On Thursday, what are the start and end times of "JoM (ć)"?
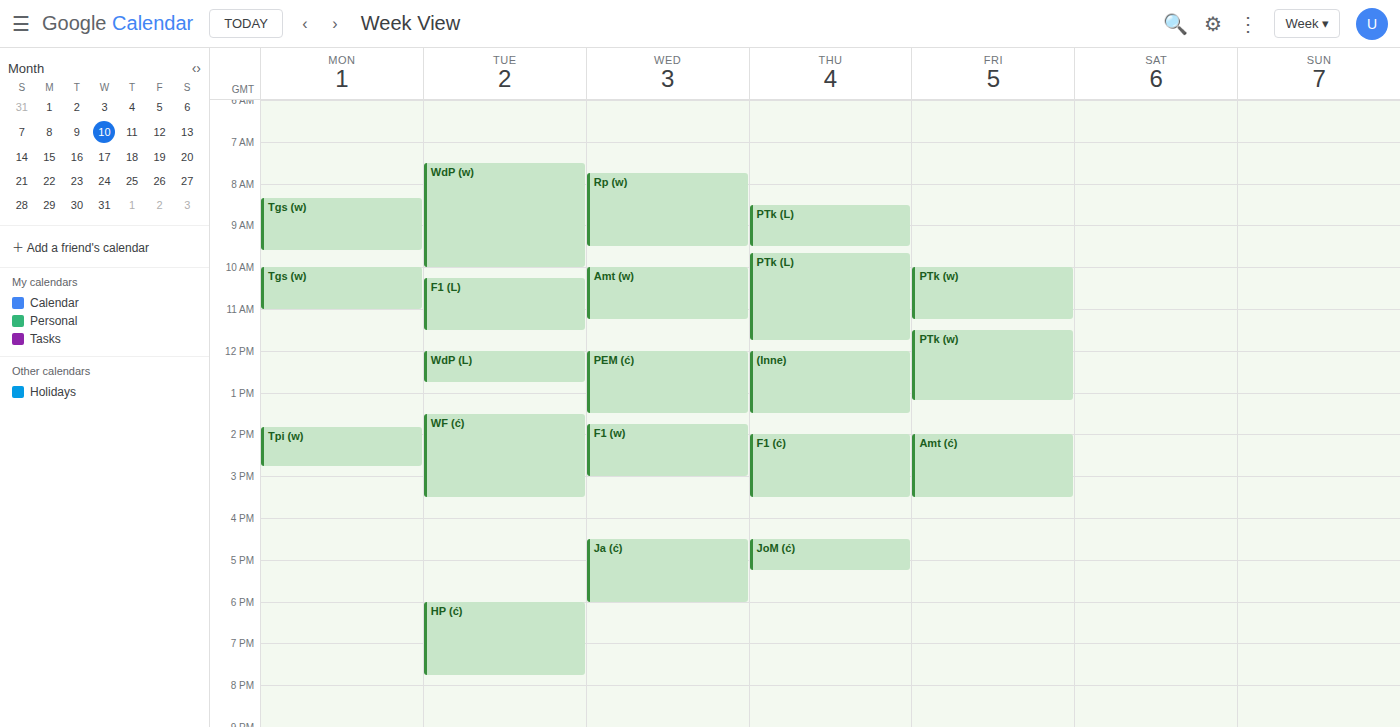
4:30 PM to 5:15 PM